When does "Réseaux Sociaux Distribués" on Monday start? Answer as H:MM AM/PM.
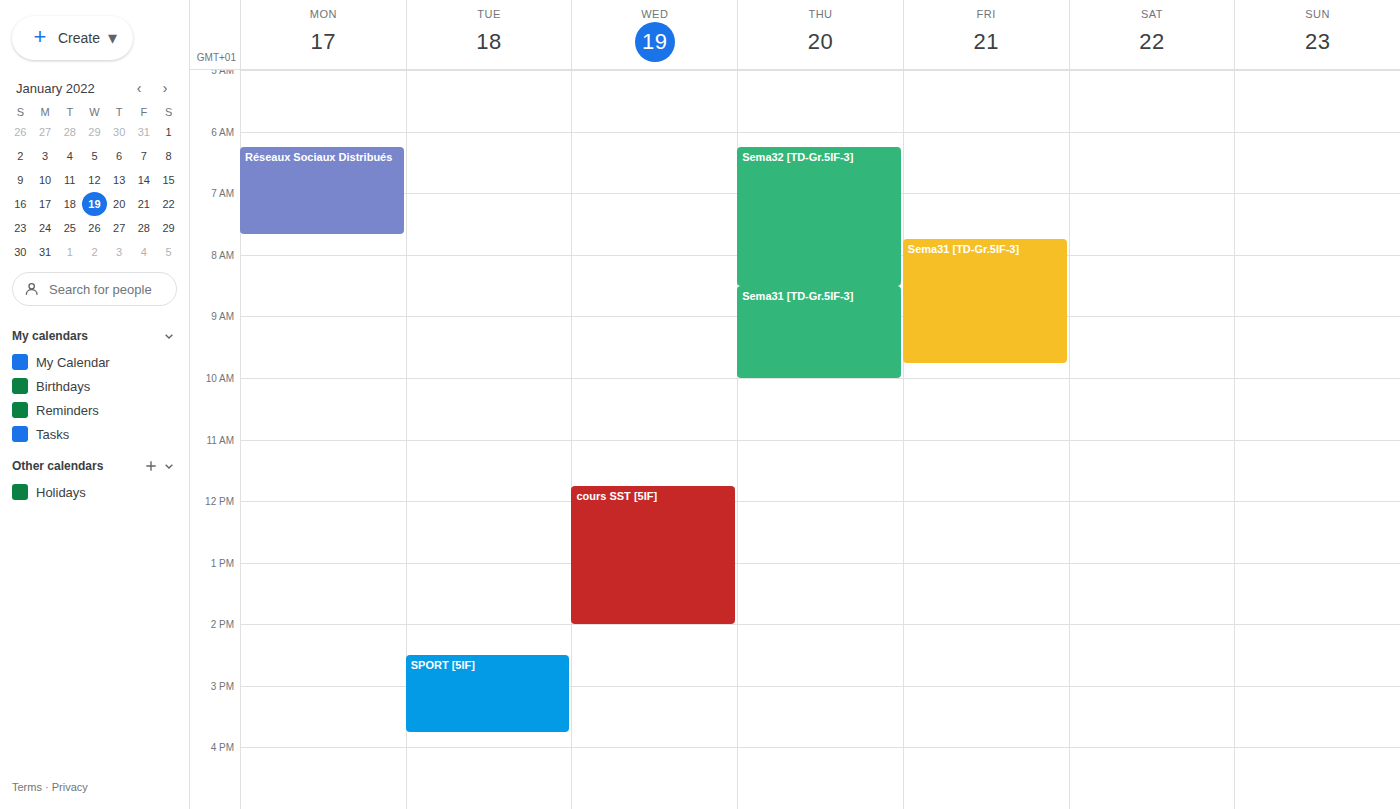
6:15 AM